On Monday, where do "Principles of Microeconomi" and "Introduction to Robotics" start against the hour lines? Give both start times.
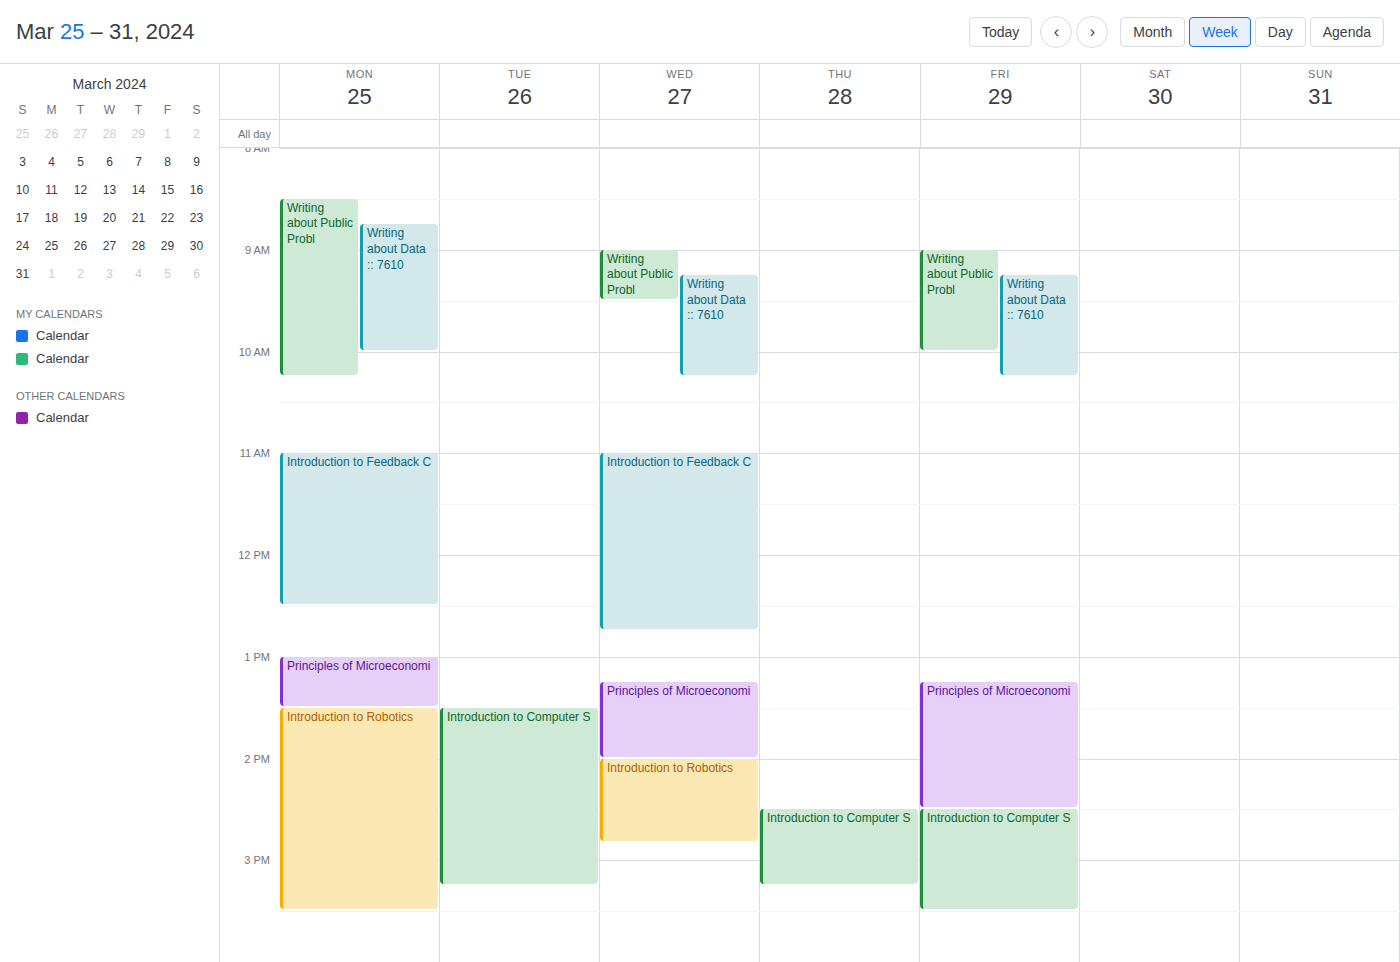
"Principles of Microeconomi": 13:00, exactly on the 13:00 line. "Introduction to Robotics": 13:30, halfway between the 13:00 and 14:00 lines.